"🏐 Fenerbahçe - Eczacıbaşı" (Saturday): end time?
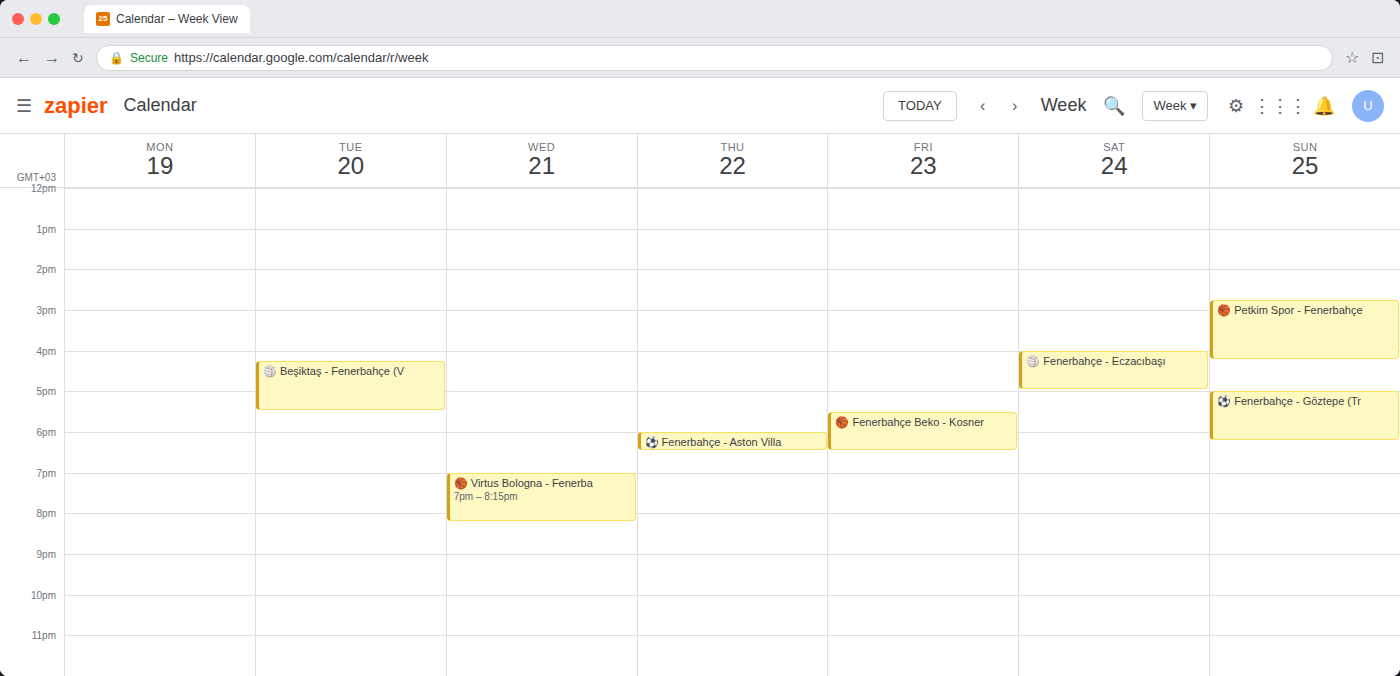
17:00